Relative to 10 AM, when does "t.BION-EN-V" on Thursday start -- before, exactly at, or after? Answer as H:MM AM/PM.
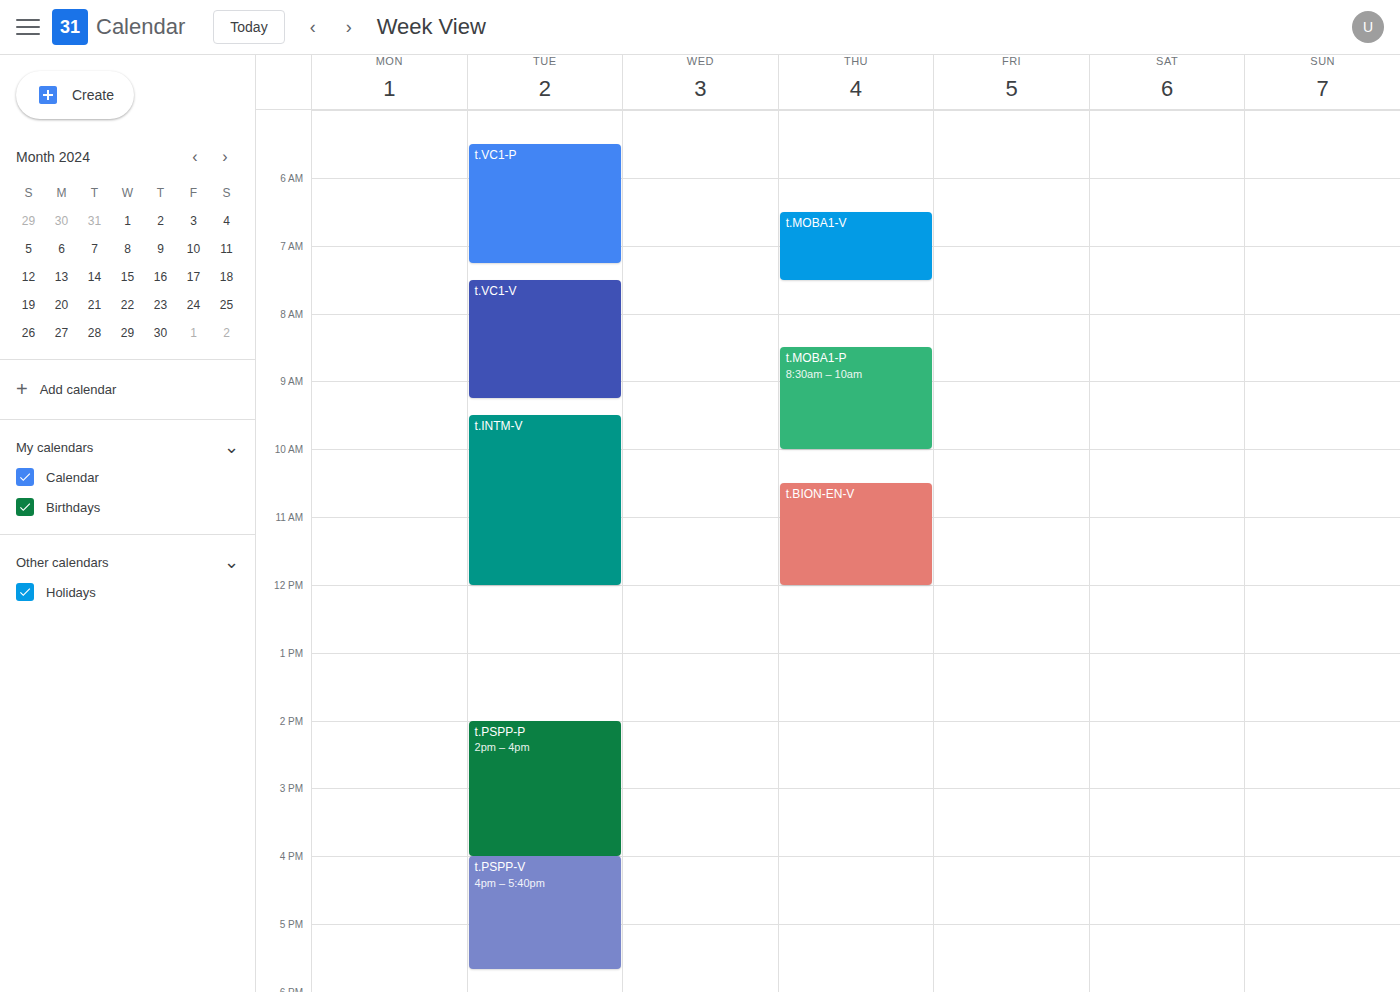
10:30 AM -- after 10 AM, 30 minutes below the 10 AM line.